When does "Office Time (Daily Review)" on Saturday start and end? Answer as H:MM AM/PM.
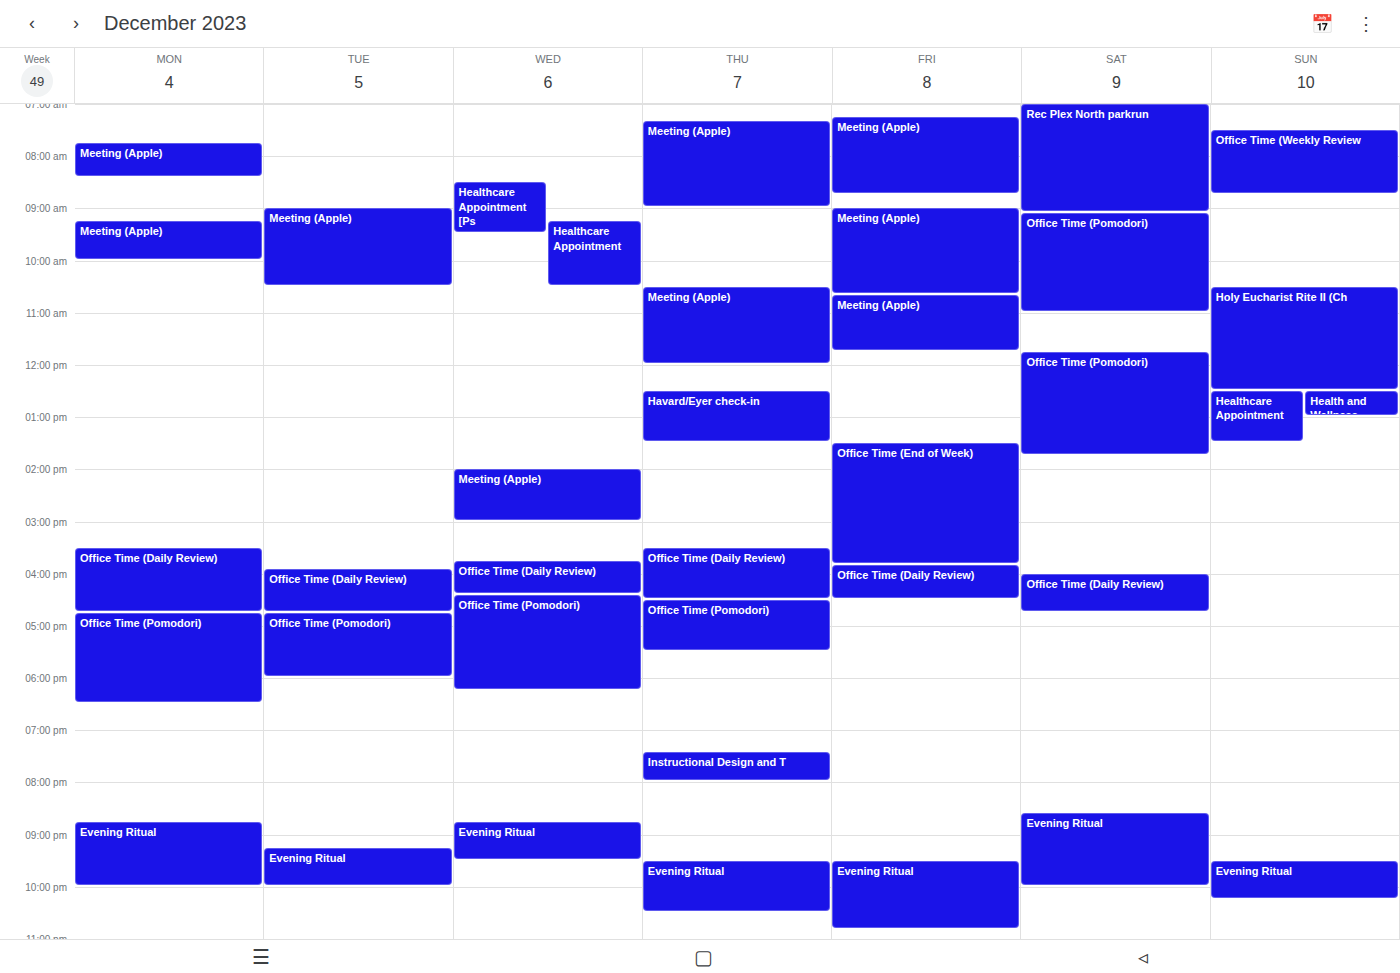
4:00 PM to 4:45 PM